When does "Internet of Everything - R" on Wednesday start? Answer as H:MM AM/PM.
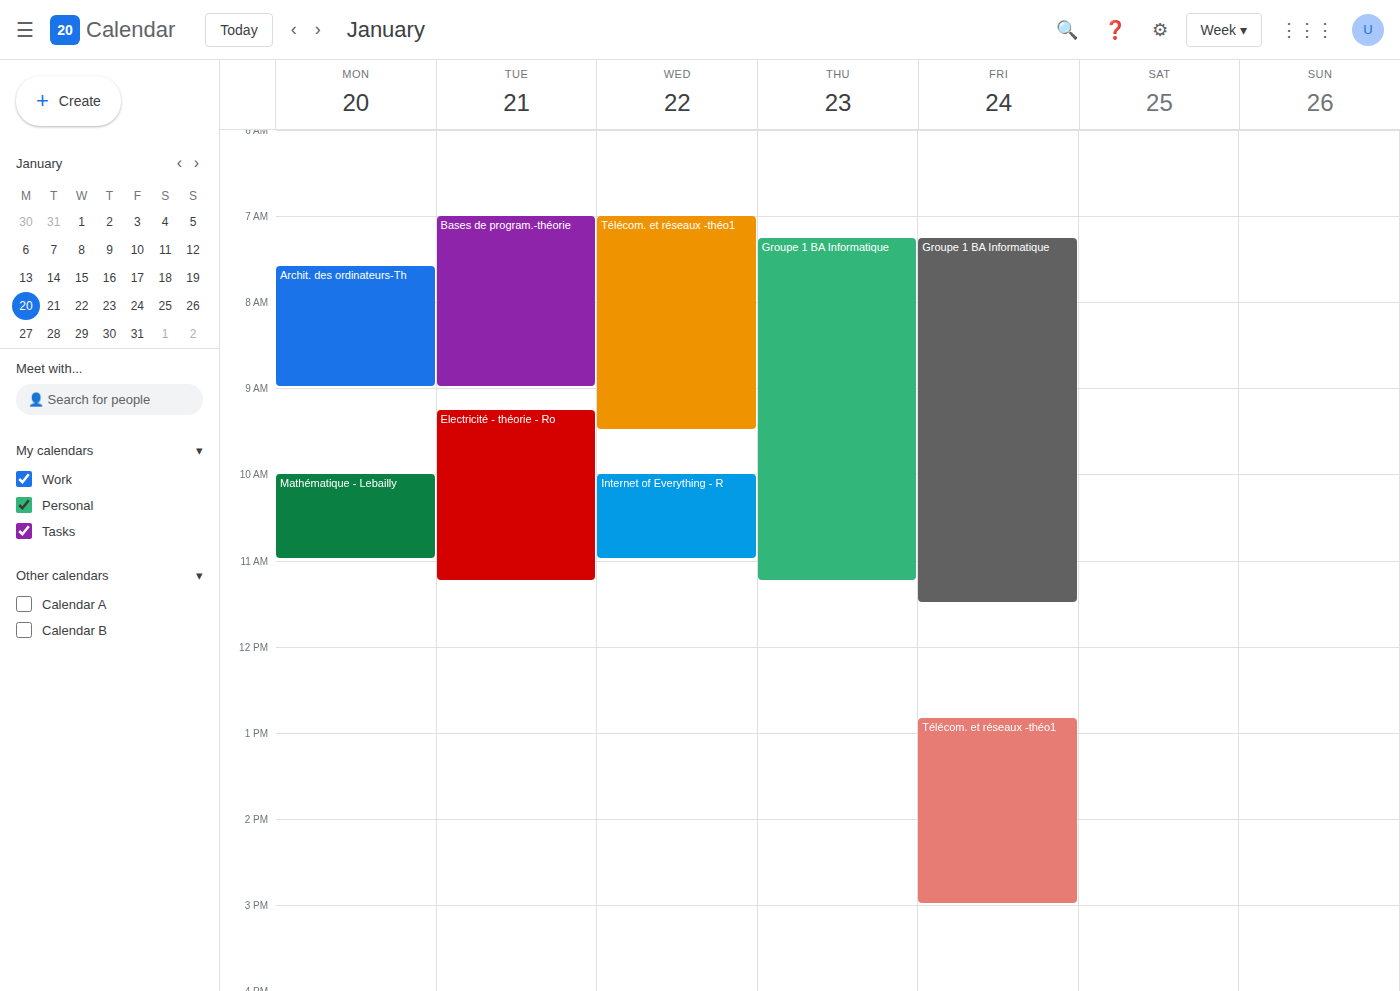
10:00 AM